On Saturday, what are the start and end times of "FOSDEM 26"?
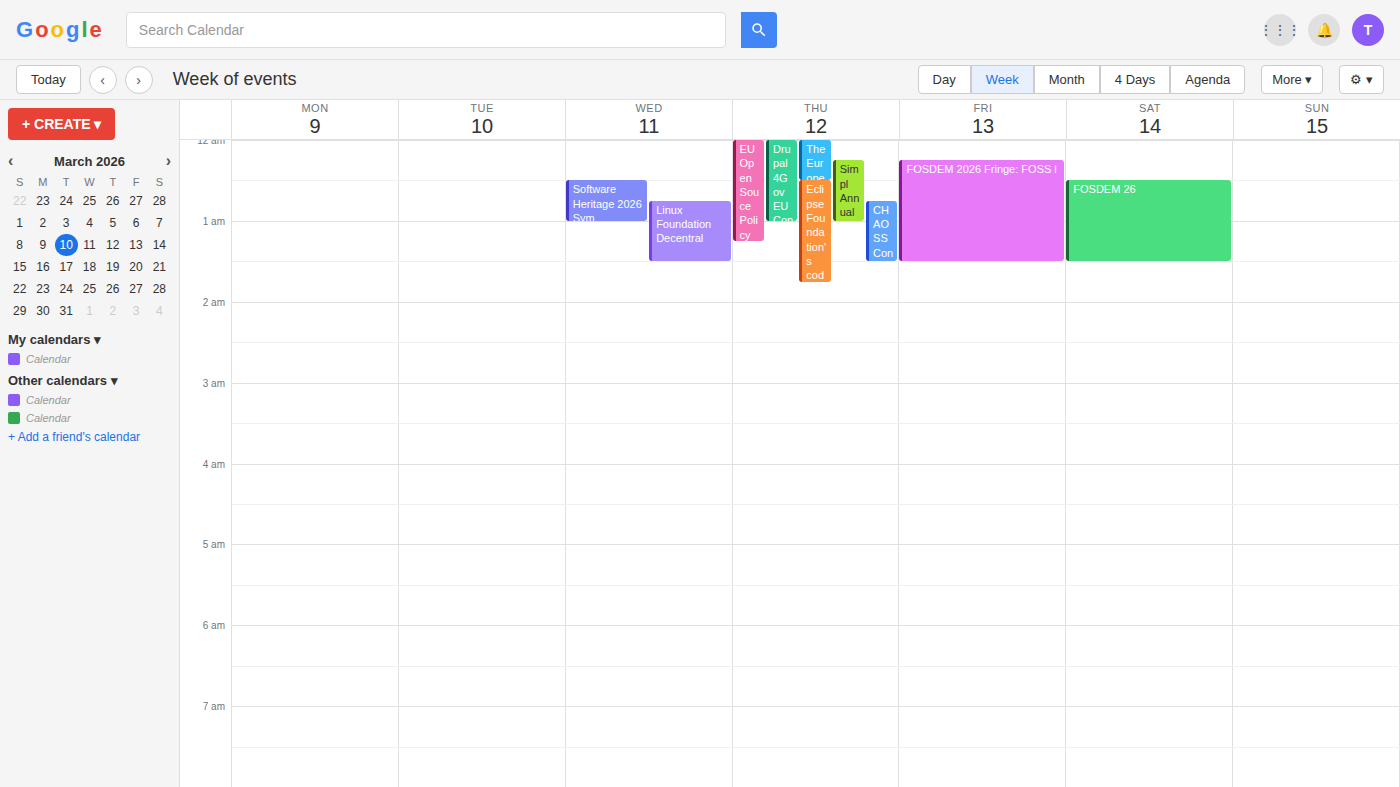
00:30 to 01:30